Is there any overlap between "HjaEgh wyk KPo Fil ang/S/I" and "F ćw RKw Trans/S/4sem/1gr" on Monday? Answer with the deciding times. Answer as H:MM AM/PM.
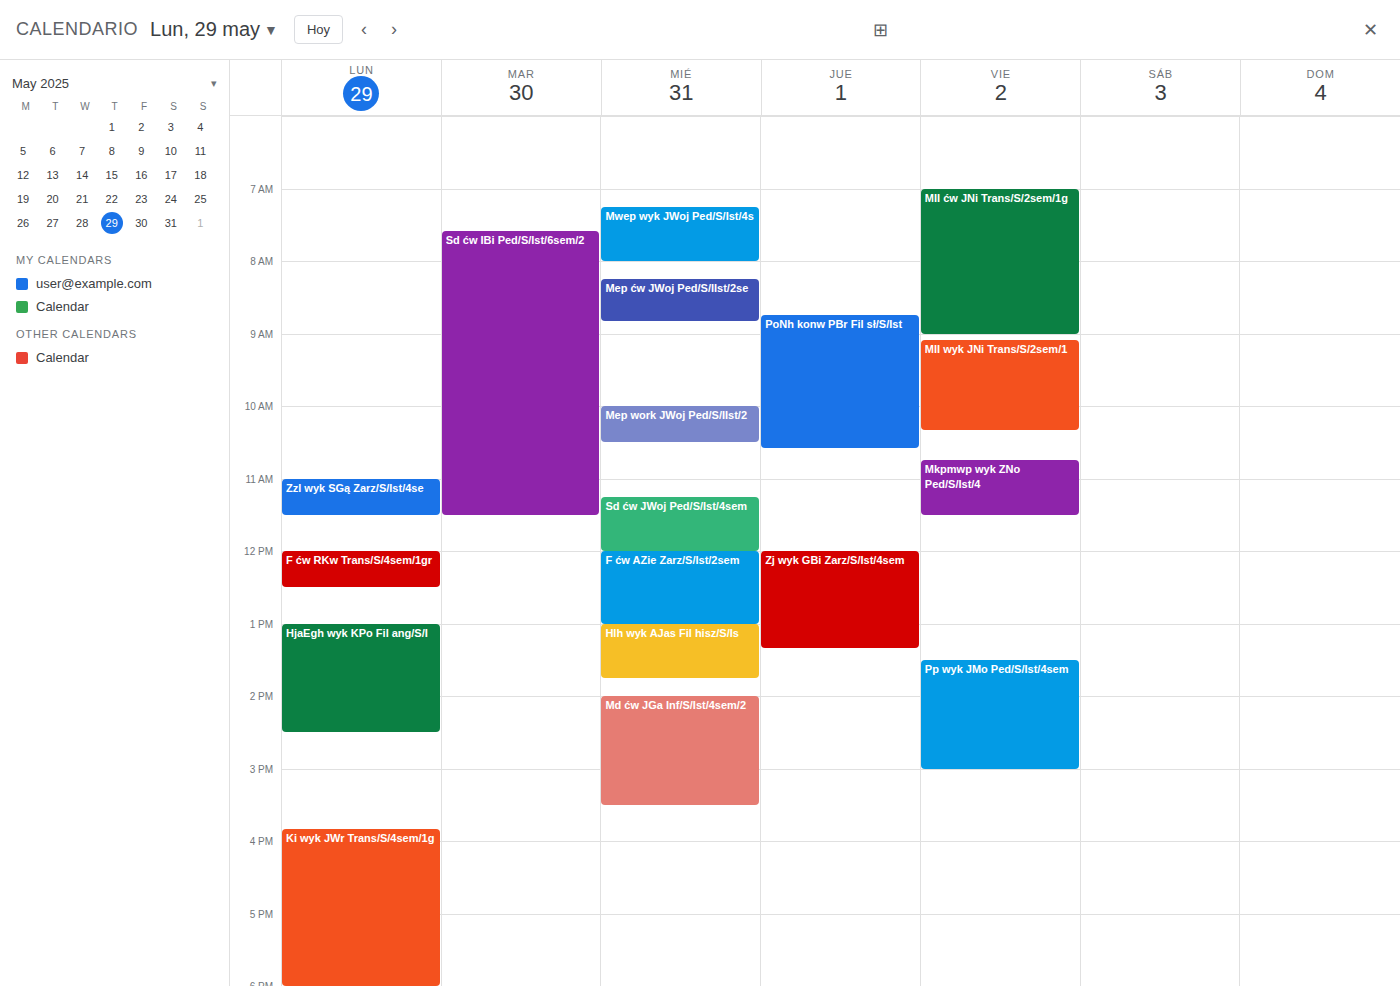
"F ćw RKw Trans/S/4sem/1gr" ends at 12:30 PM and "HjaEgh wyk KPo Fil ang/S/I" starts at 1:00 PM -- no overlap.